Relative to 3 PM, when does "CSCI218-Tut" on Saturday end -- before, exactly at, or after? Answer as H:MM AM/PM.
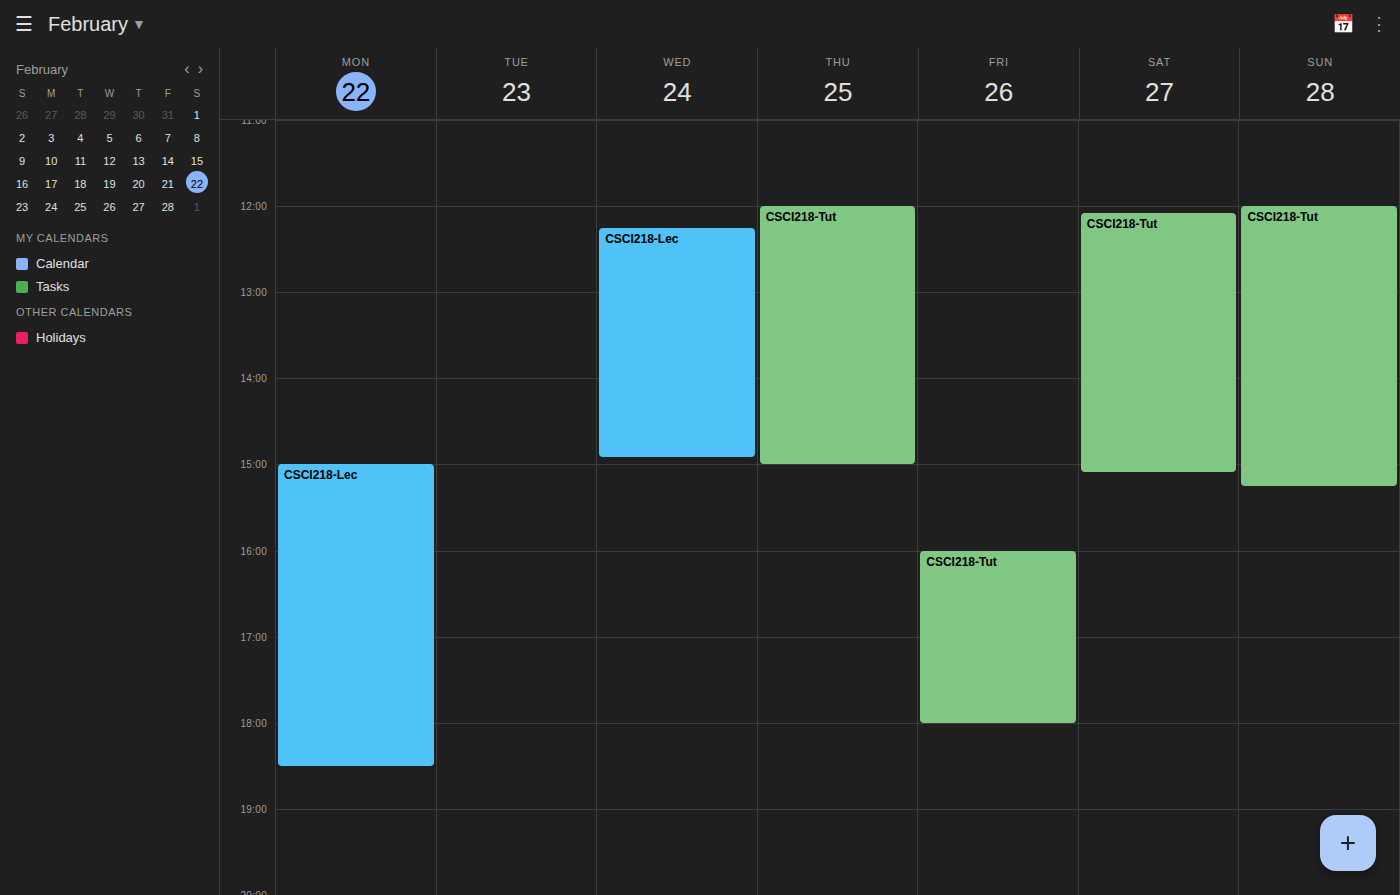
3:05 PM -- after 3 PM, 5 minutes below the 3 PM line.